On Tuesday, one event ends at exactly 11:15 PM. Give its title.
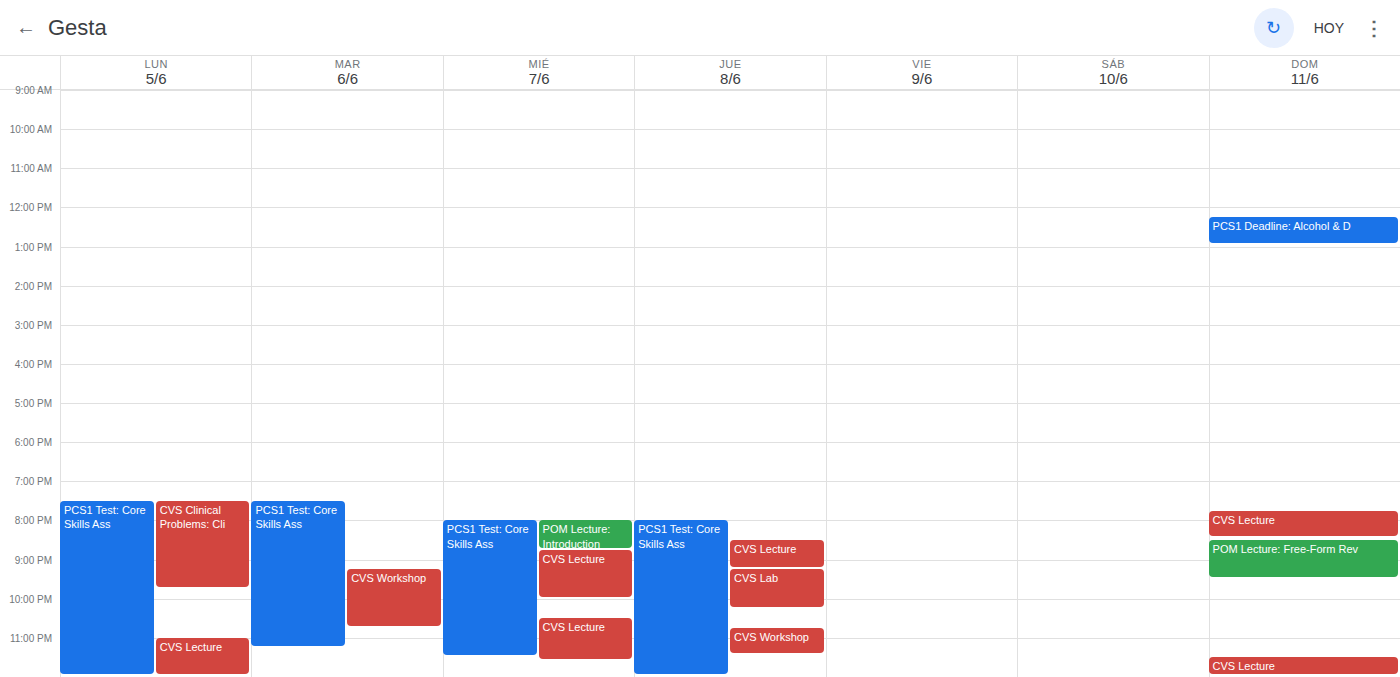
"PCS1 Test: Core Skills Ass"